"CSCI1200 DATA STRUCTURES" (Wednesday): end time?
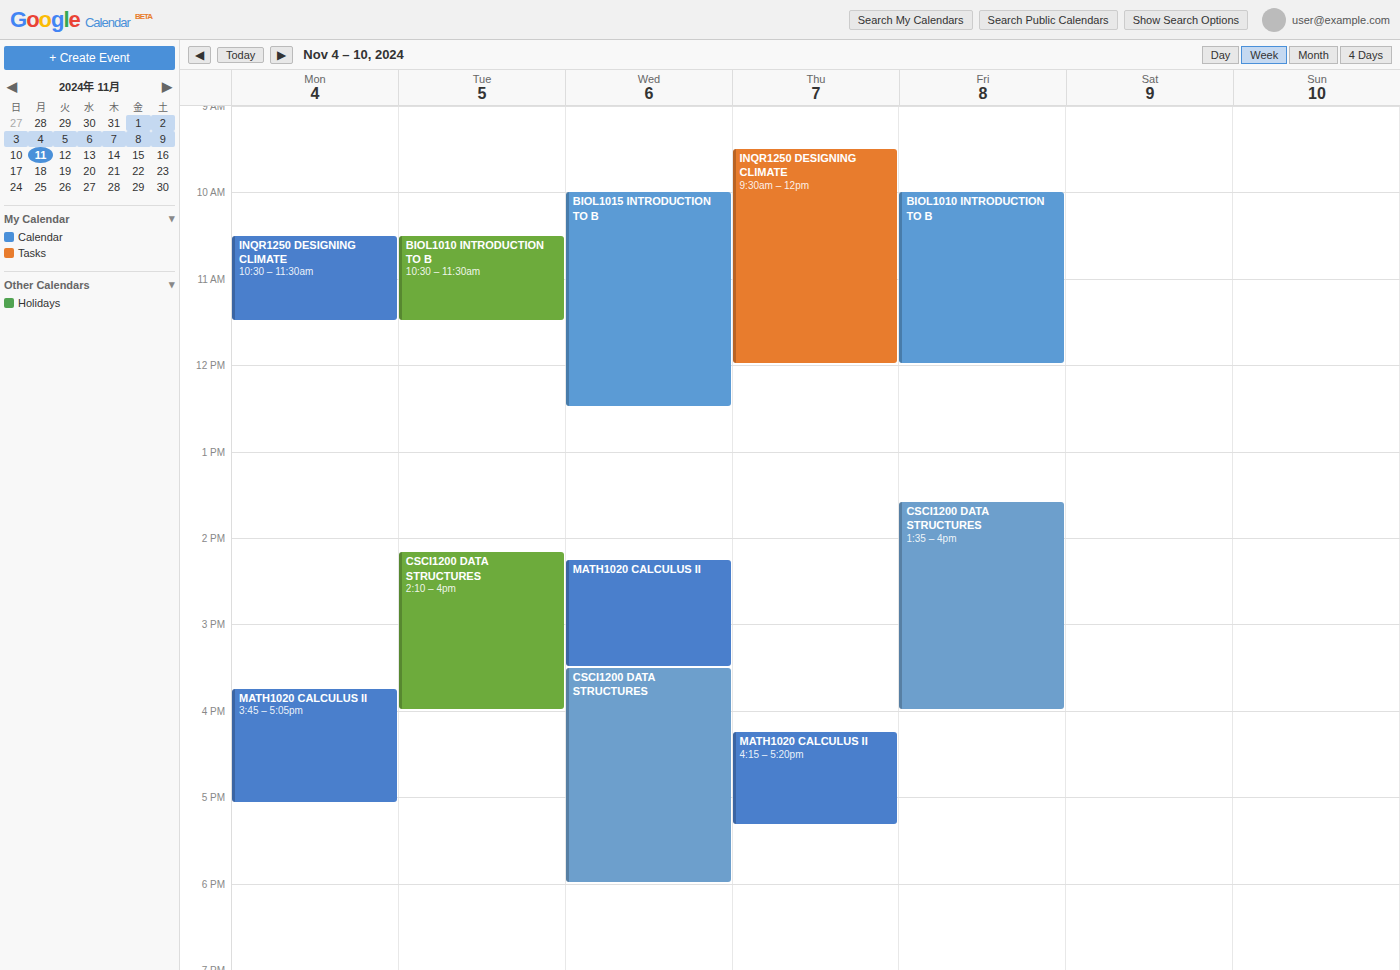
6:00 PM